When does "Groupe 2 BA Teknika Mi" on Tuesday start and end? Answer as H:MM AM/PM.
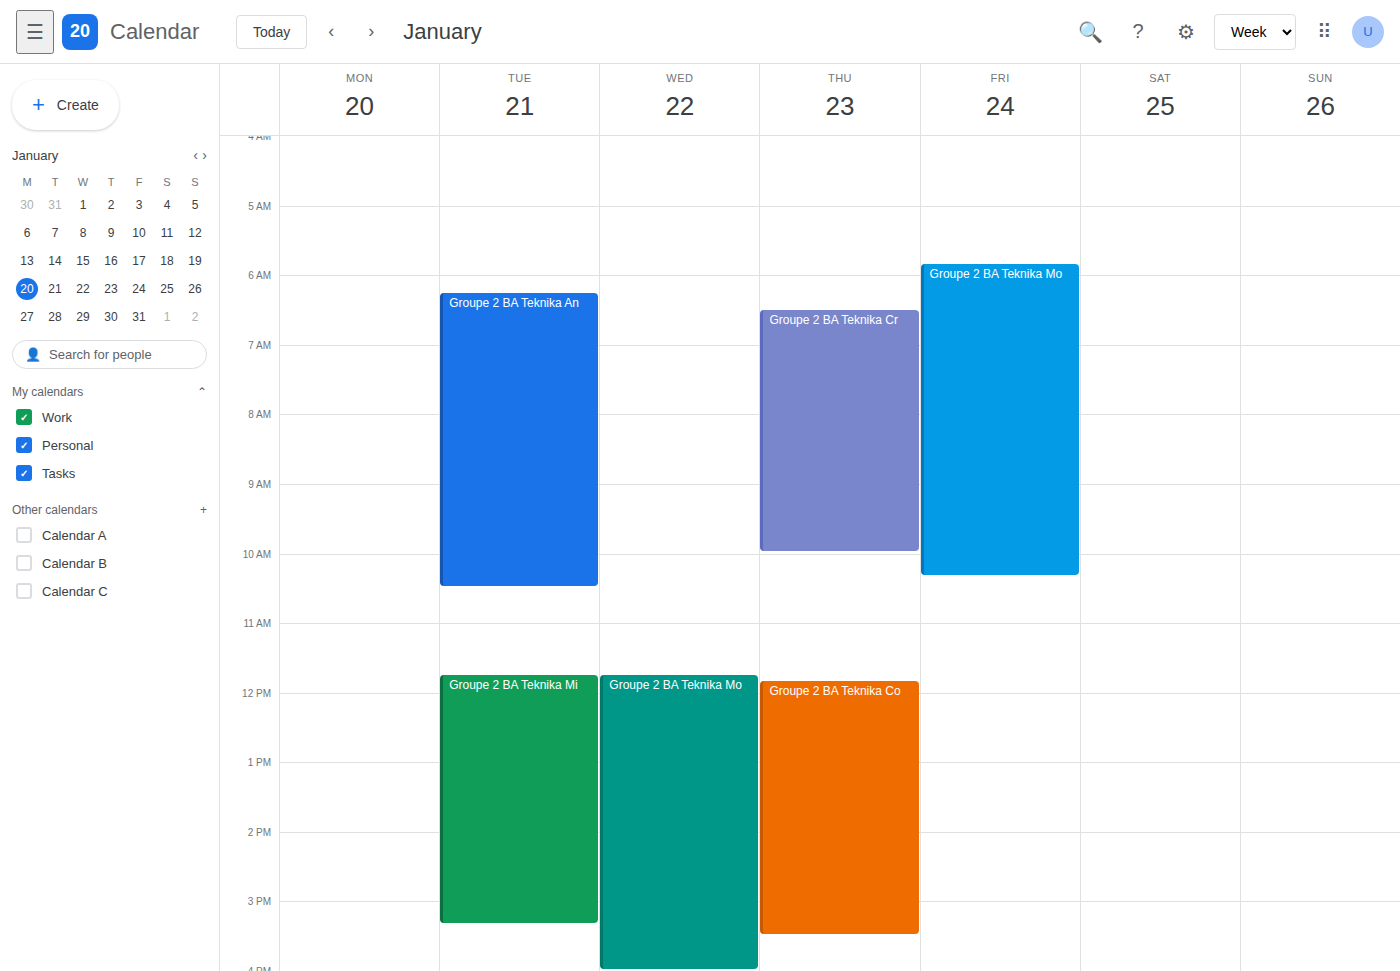
11:45 AM to 3:20 PM